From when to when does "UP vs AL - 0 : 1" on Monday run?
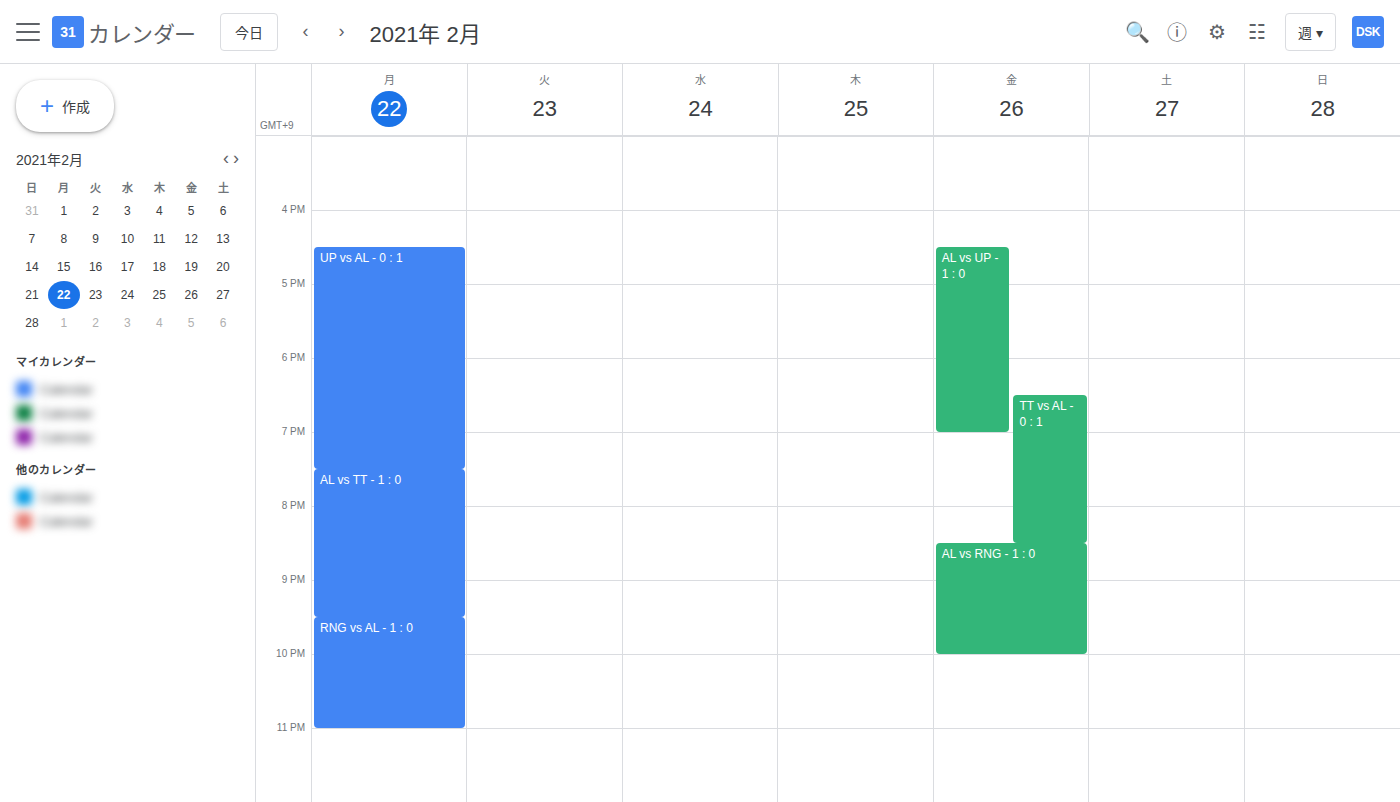
4:30 PM to 7:30 PM